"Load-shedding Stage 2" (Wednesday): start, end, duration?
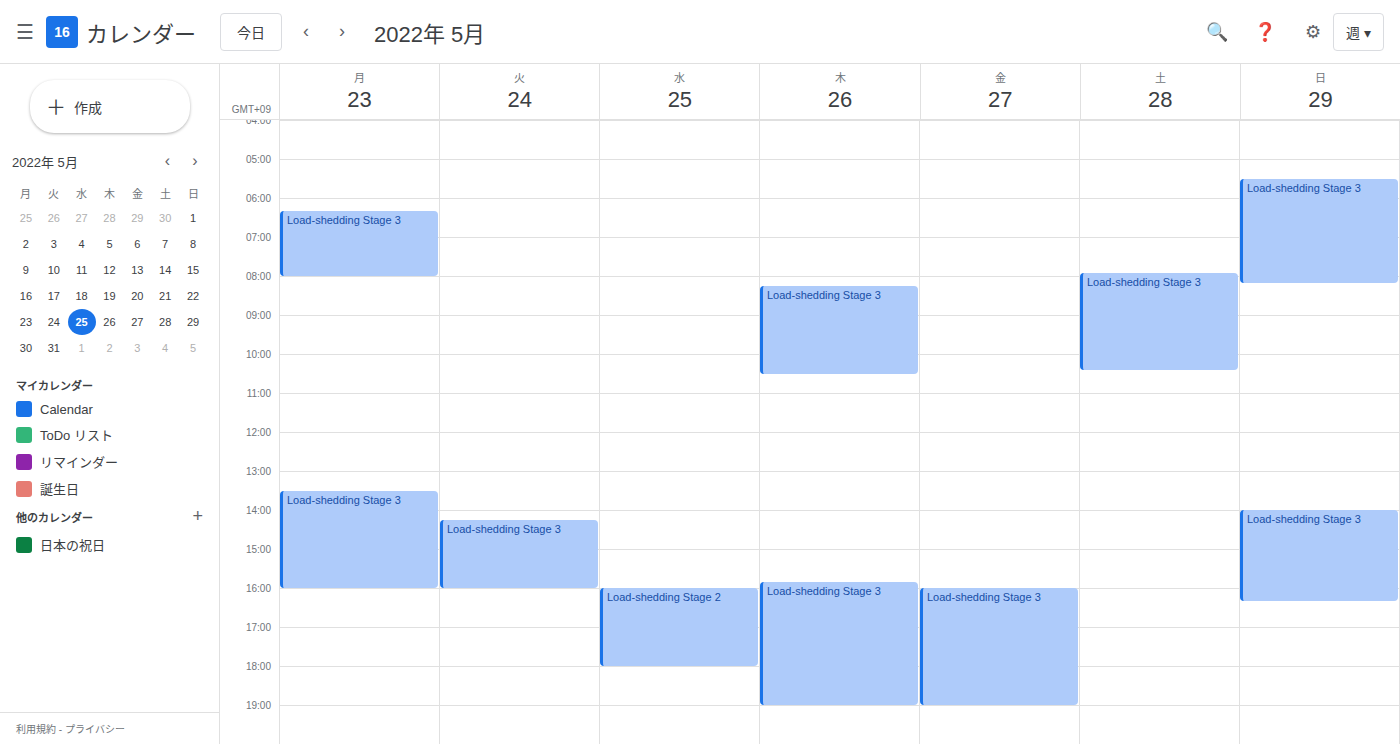
4:00 PM to 6:00 PM, 2 hours